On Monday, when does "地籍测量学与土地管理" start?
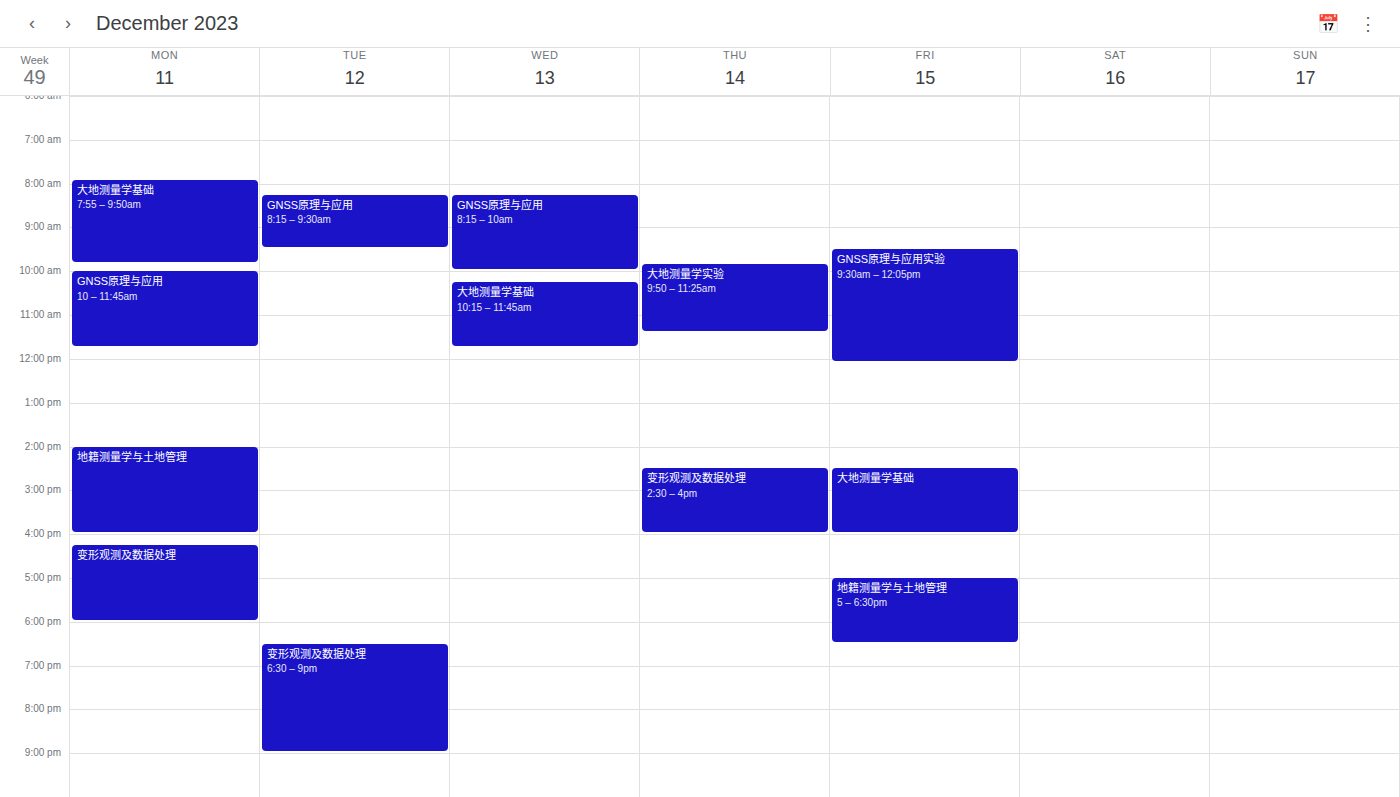
14:00